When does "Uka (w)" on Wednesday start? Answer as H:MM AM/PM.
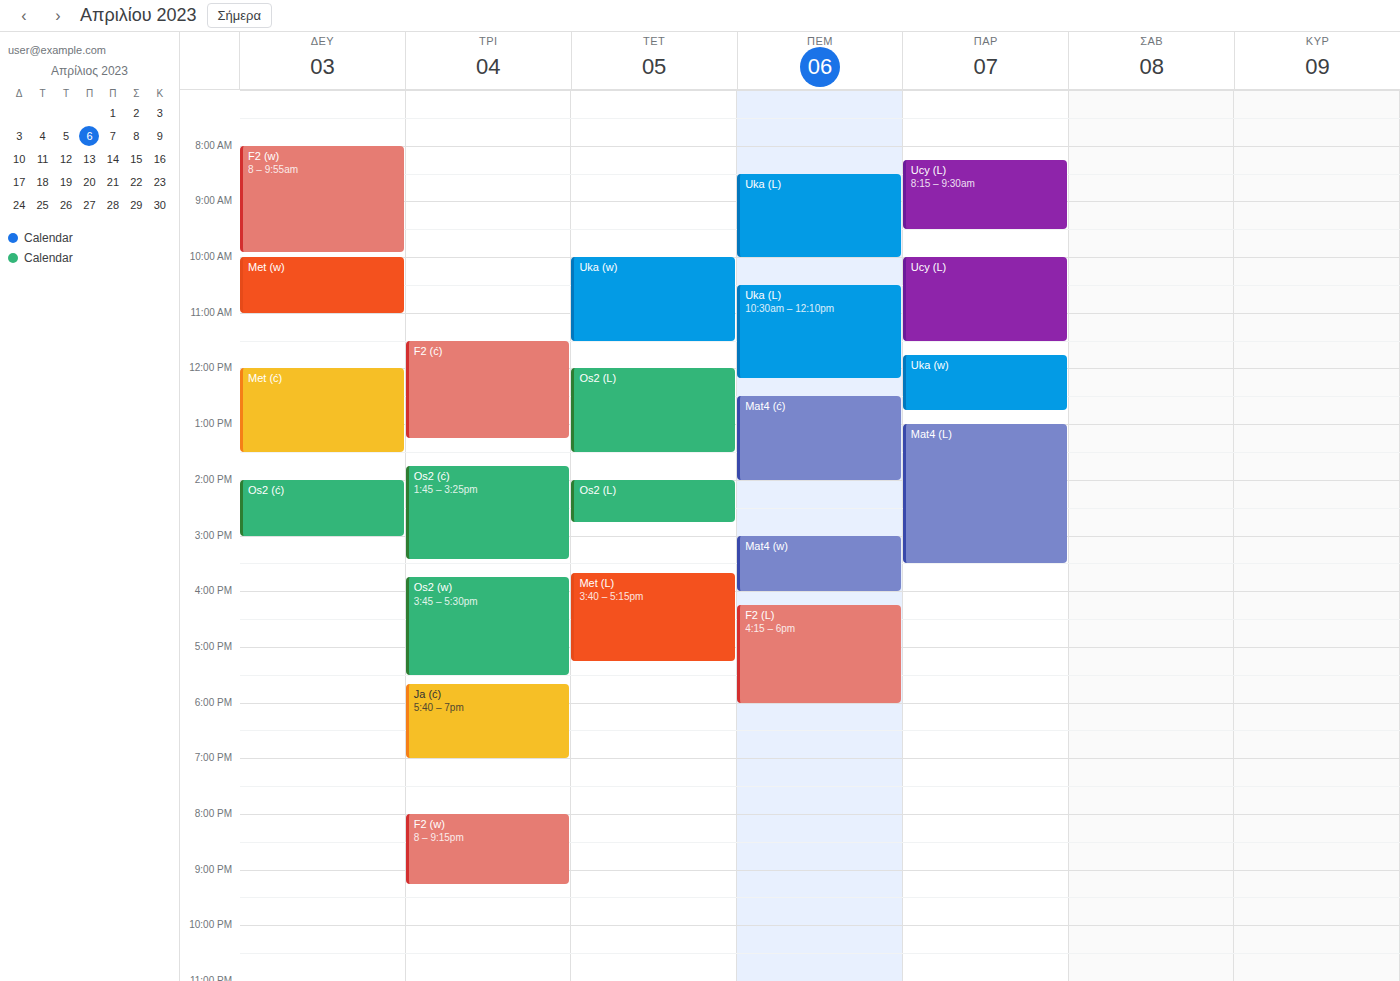
10:00 AM